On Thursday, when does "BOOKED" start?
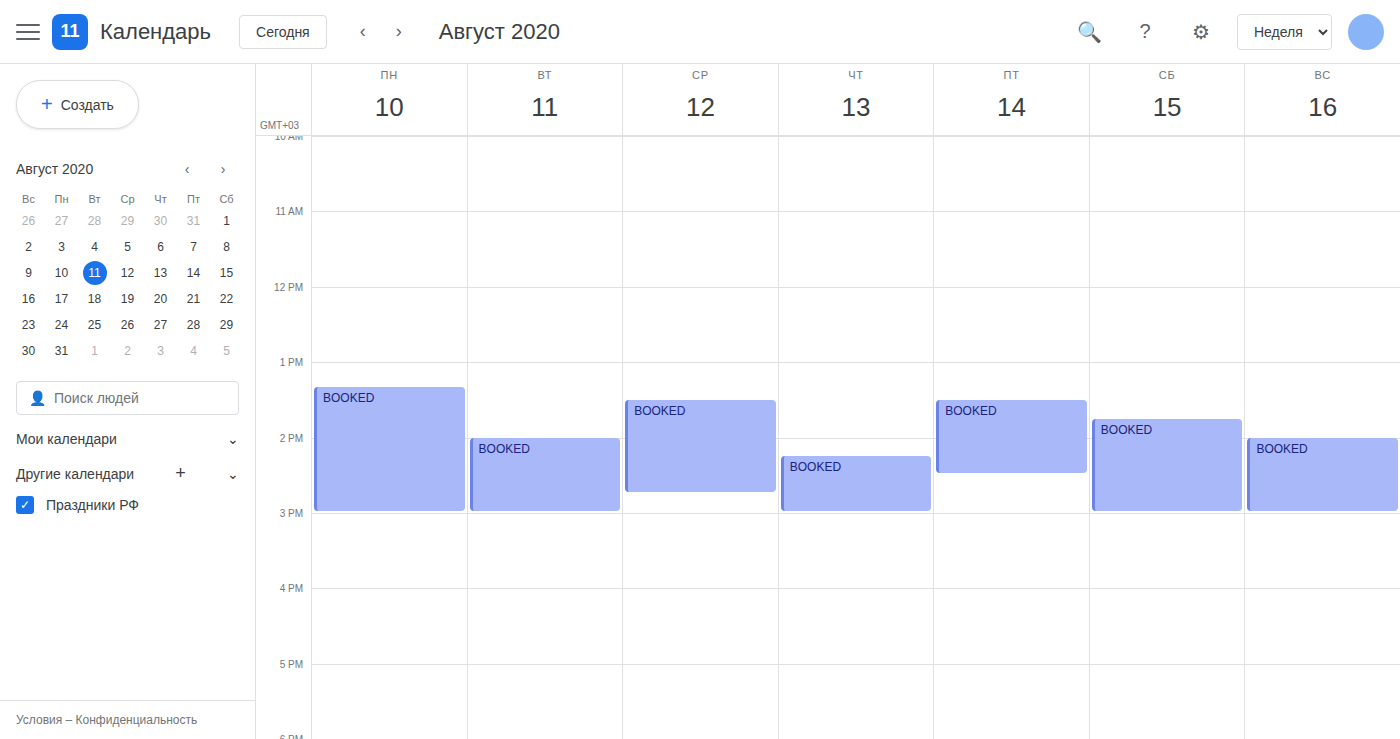
14:15